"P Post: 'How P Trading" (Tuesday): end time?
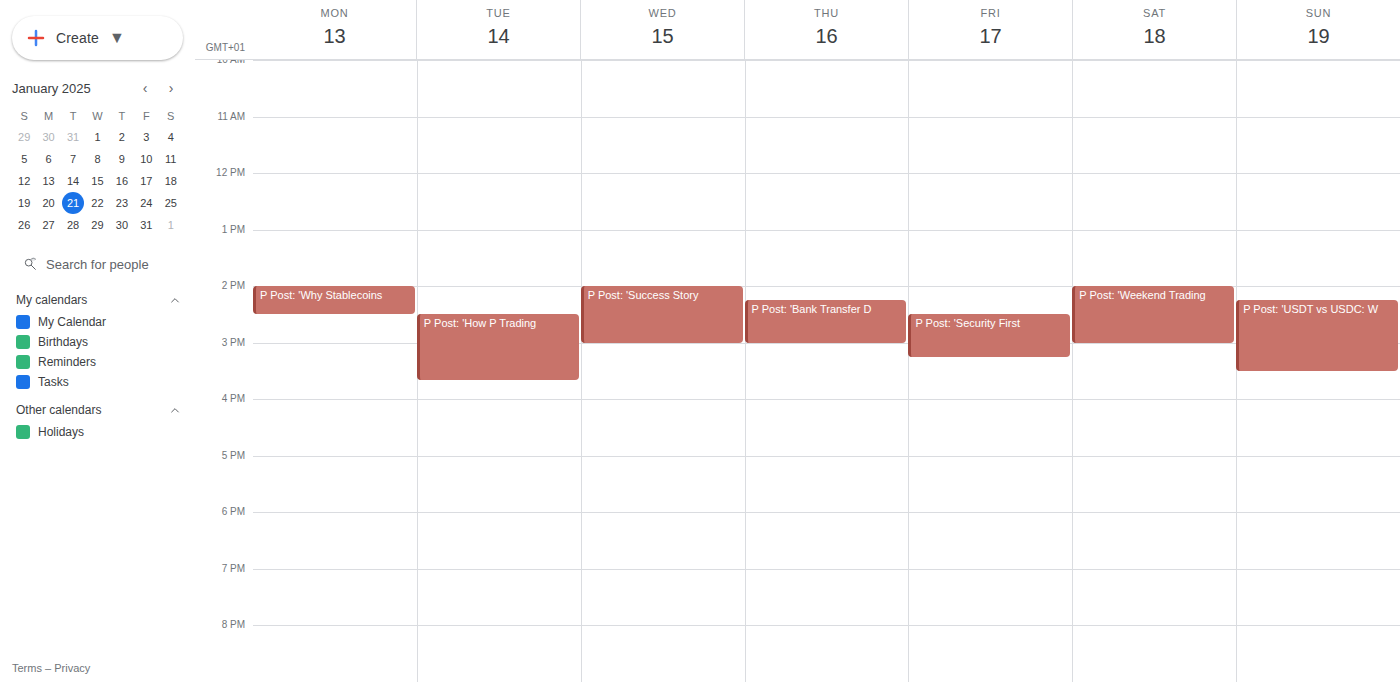
3:40 PM